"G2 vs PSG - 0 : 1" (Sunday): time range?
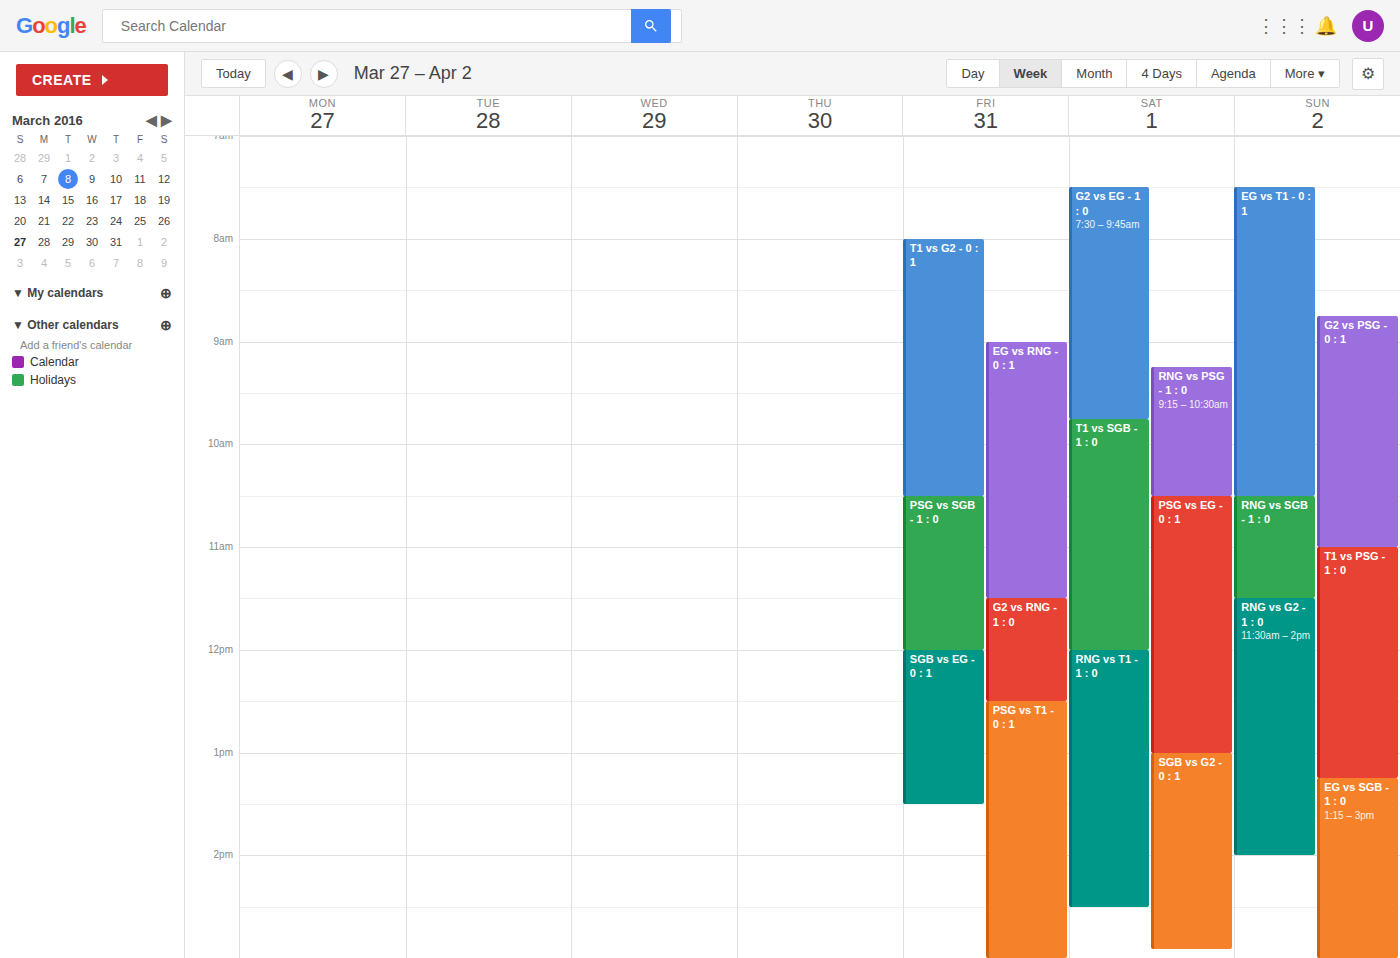
8:45 AM to 11:00 AM